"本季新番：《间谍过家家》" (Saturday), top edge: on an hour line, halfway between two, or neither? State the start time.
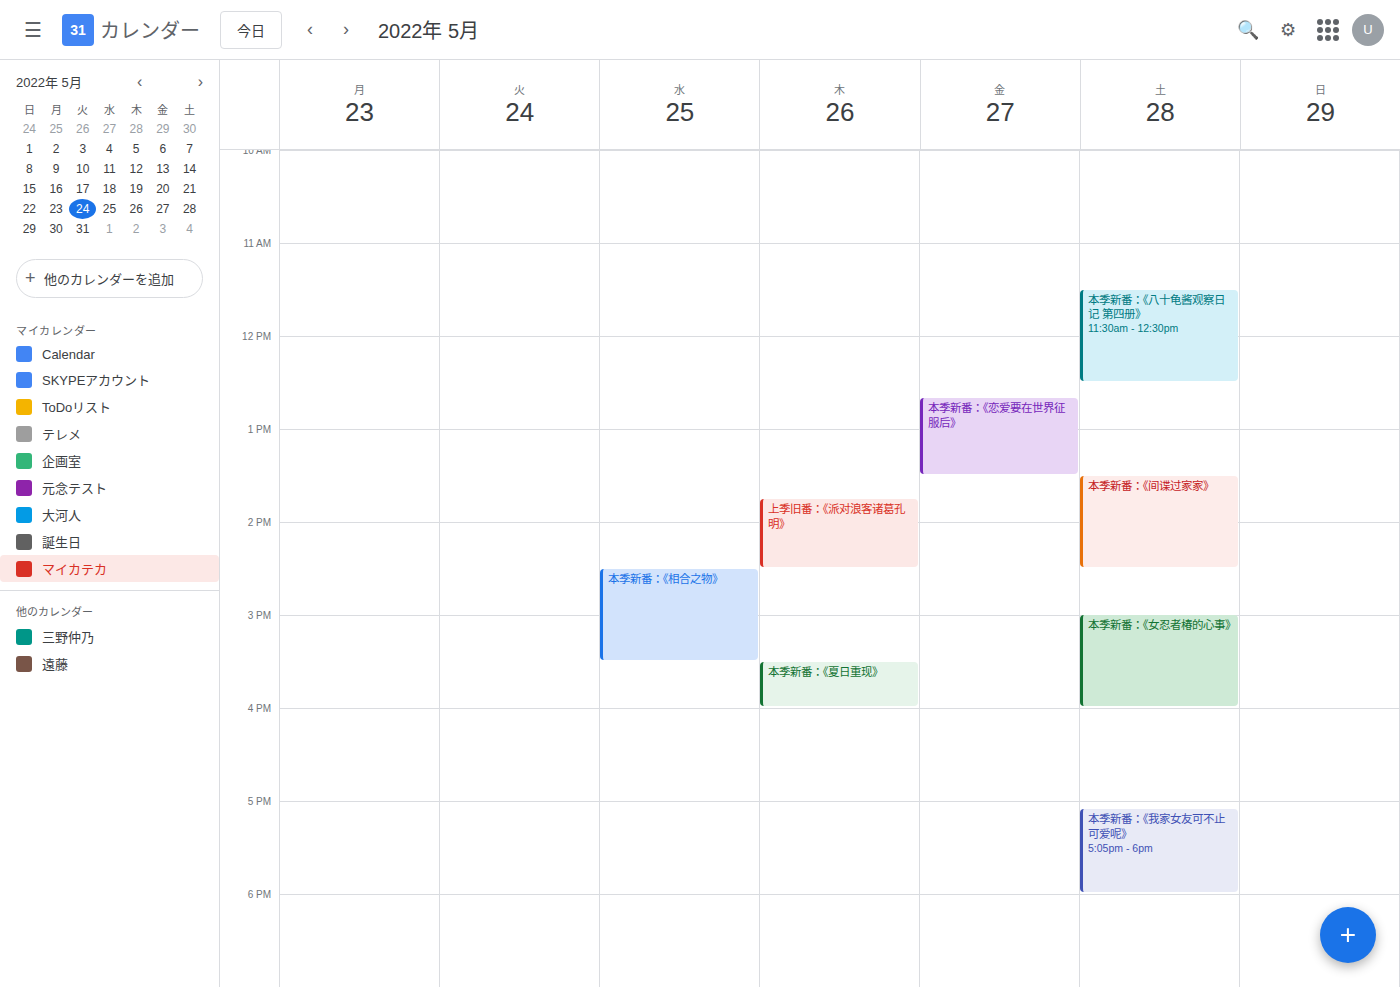
1:30 PM -- halfway between the 1 PM and 2 PM lines.